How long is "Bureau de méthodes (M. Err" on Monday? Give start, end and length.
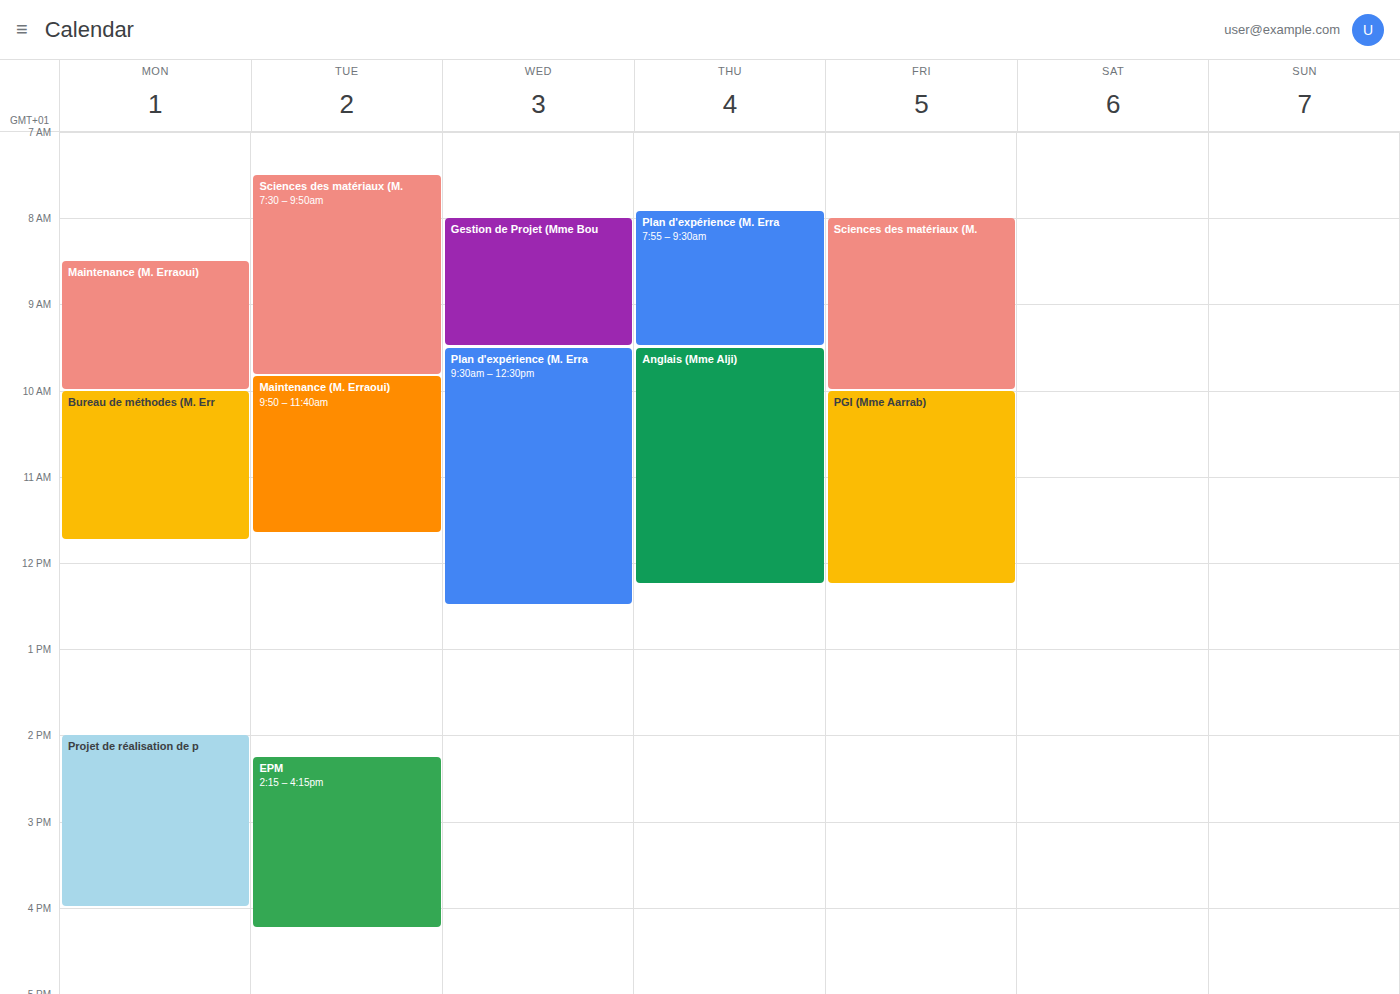
10:00 AM to 11:45 AM, 1 hour 45 minutes